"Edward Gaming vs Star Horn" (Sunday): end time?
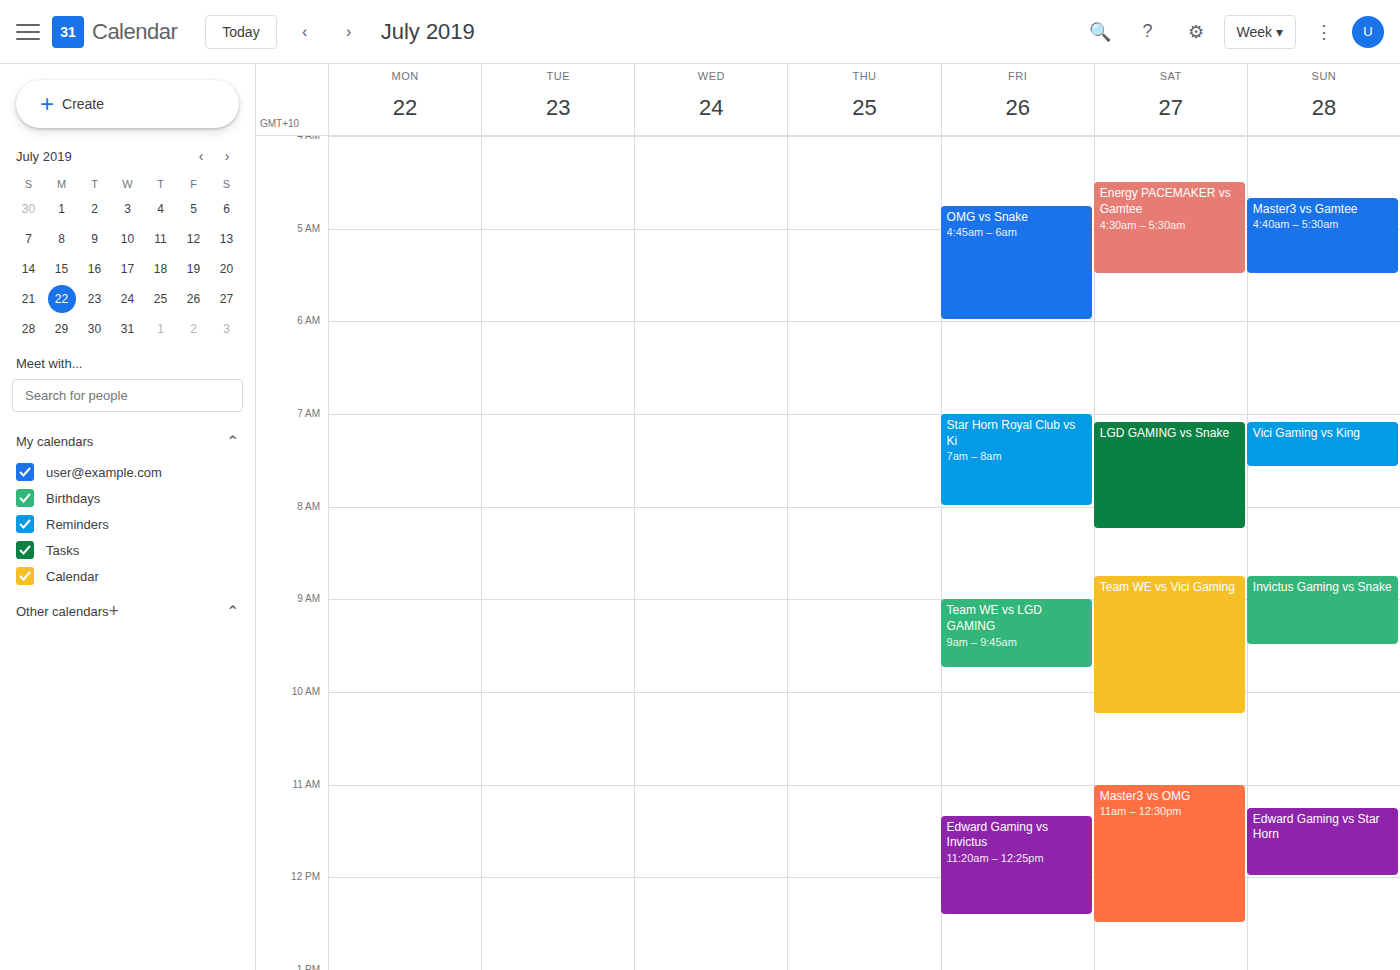
12:00 PM